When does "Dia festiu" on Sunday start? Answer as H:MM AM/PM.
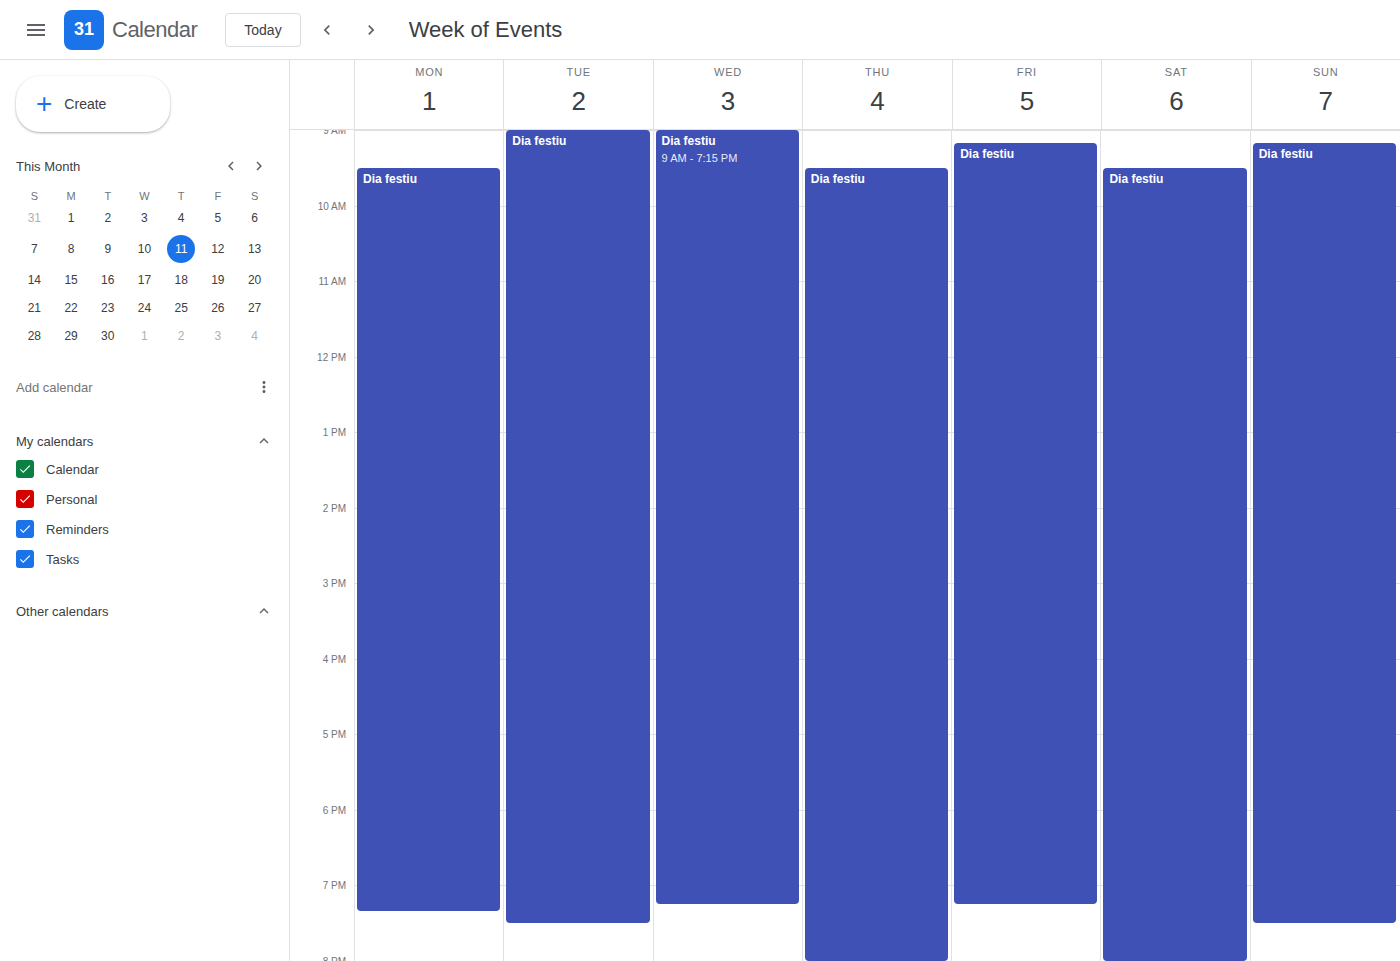
9:10 AM